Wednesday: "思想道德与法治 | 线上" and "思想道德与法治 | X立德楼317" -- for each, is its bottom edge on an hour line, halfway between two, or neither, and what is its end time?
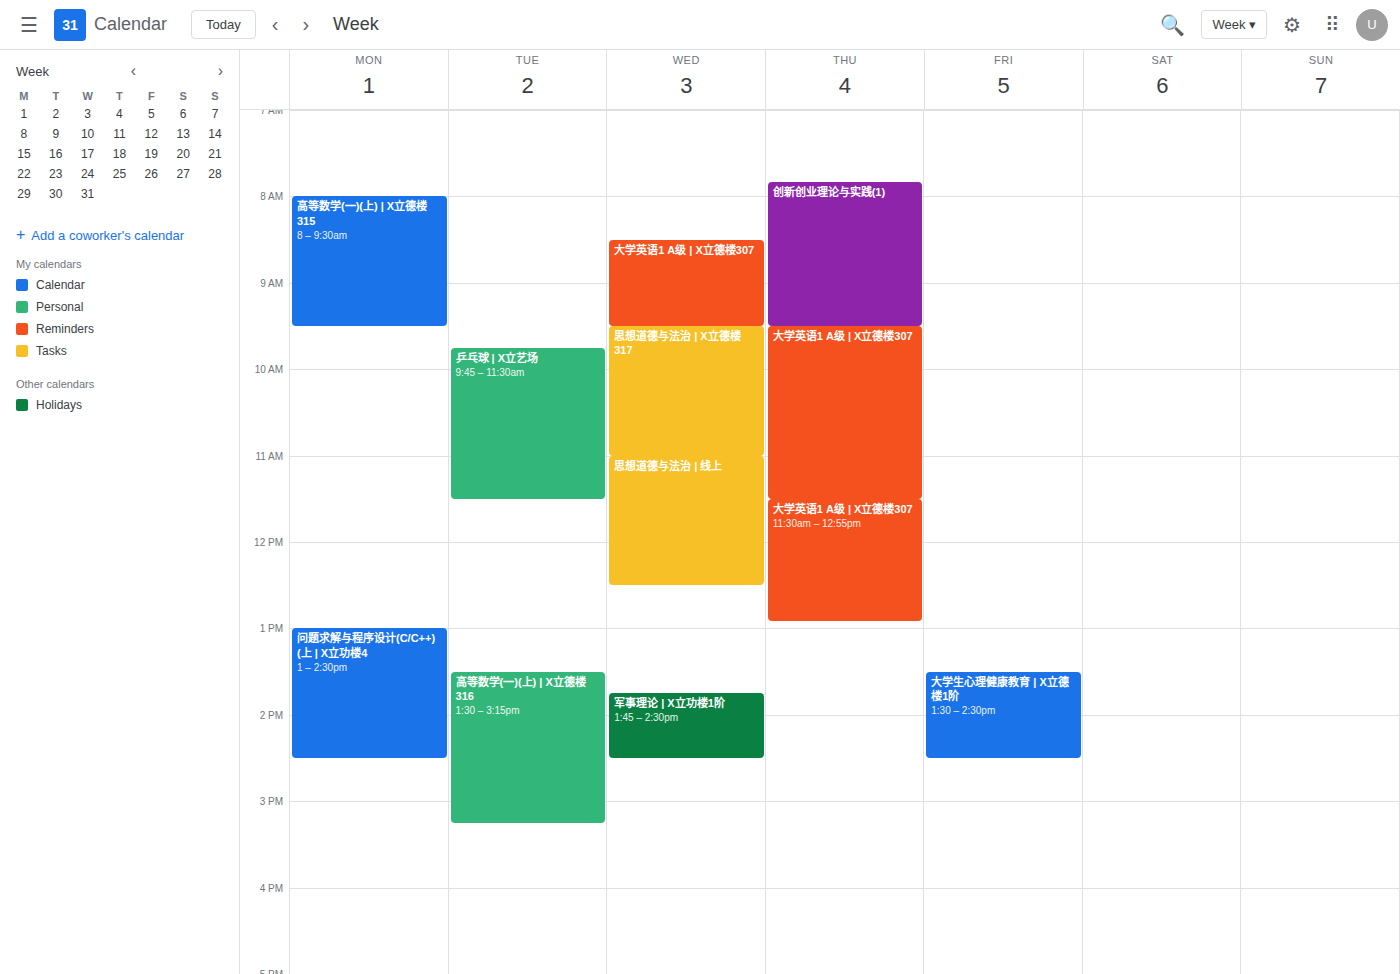
"思想道德与法治 | 线上": 12:30 PM, halfway between the 12 PM and 1 PM lines. "思想道德与法治 | X立德楼317": 11:00 AM, exactly on the 11 AM line.